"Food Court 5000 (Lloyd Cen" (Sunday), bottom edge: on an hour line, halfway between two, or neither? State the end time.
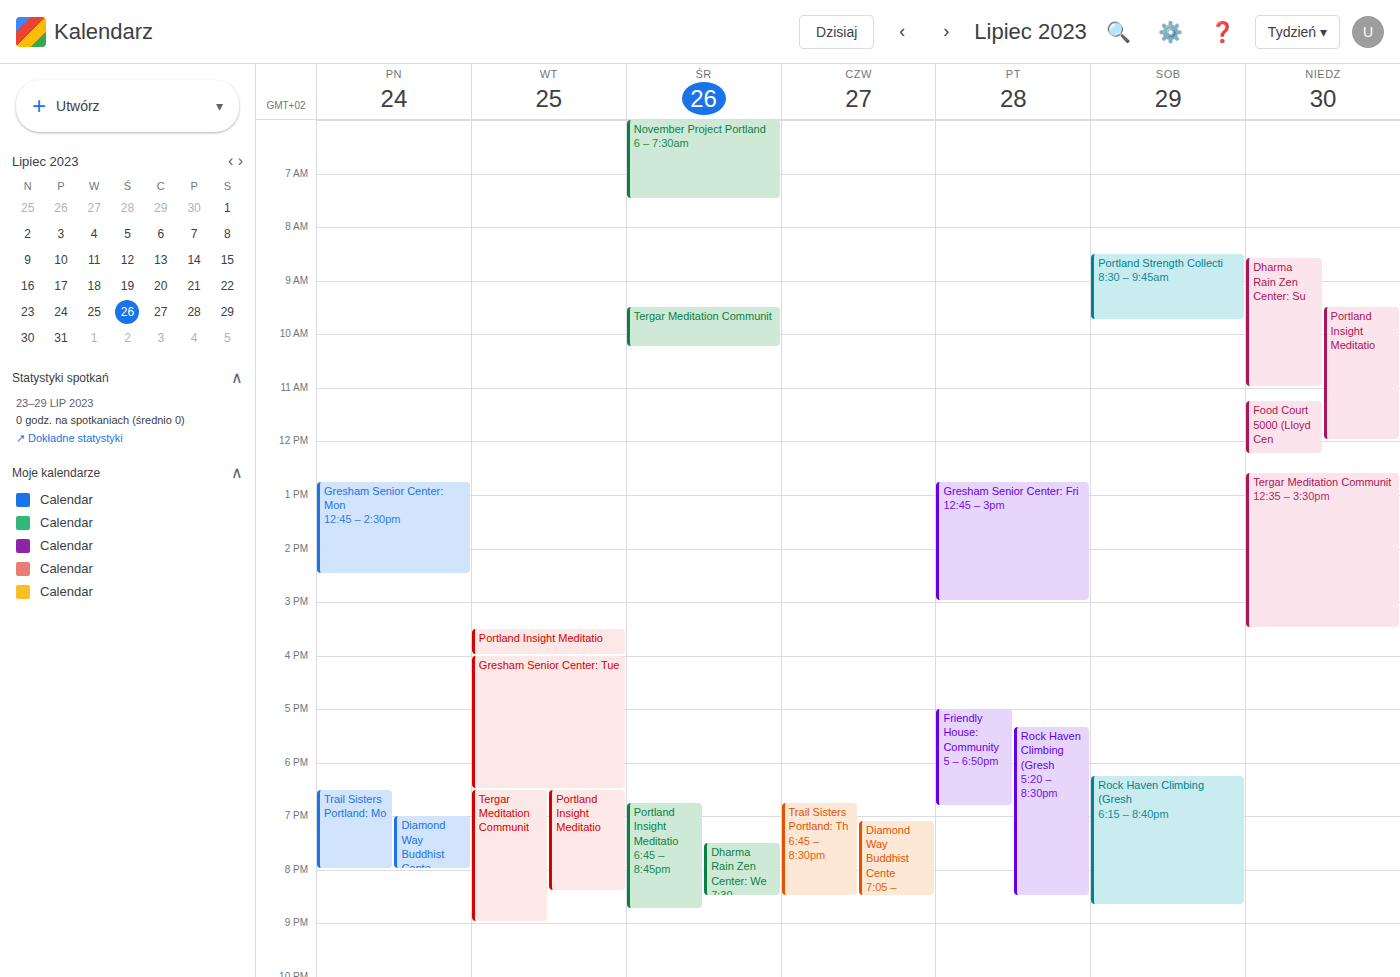
12:15 PM -- neither: a quarter of the way from the 12 PM line to the 1 PM line.